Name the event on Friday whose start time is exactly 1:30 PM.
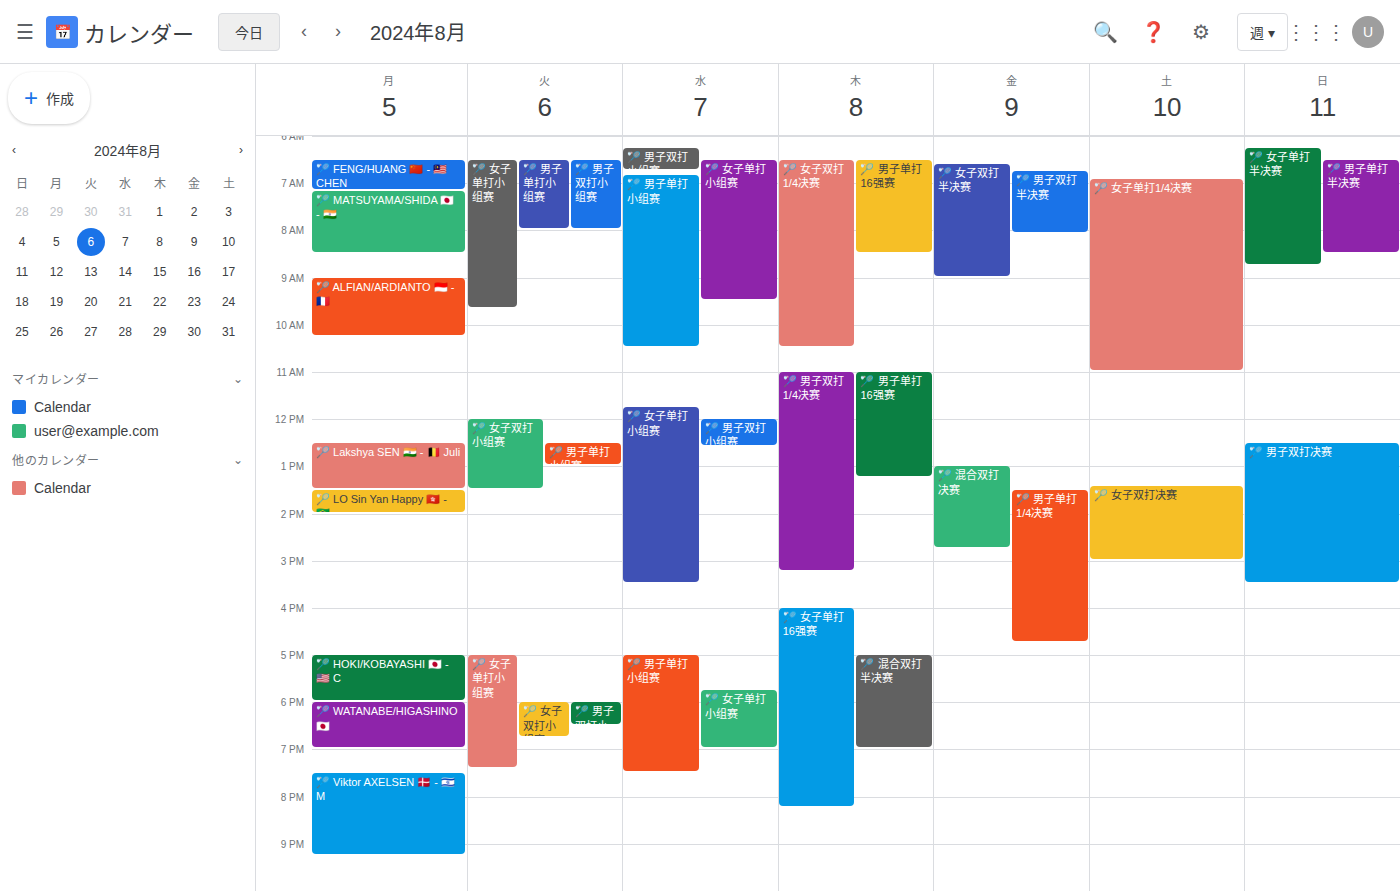
"🏸 男子单打1/4决赛"